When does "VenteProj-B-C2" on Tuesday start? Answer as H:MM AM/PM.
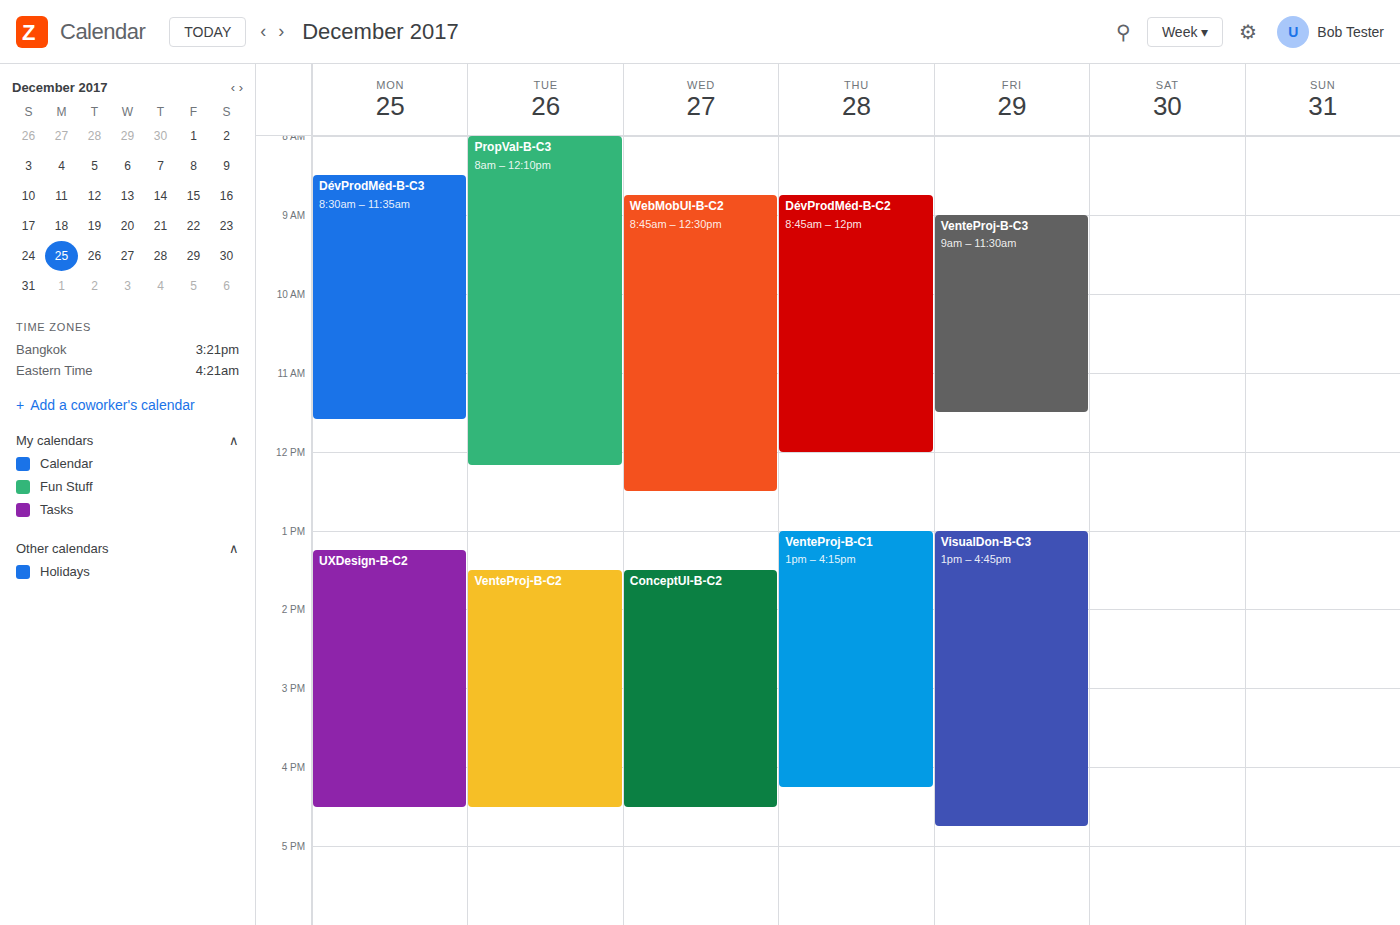
1:30 PM